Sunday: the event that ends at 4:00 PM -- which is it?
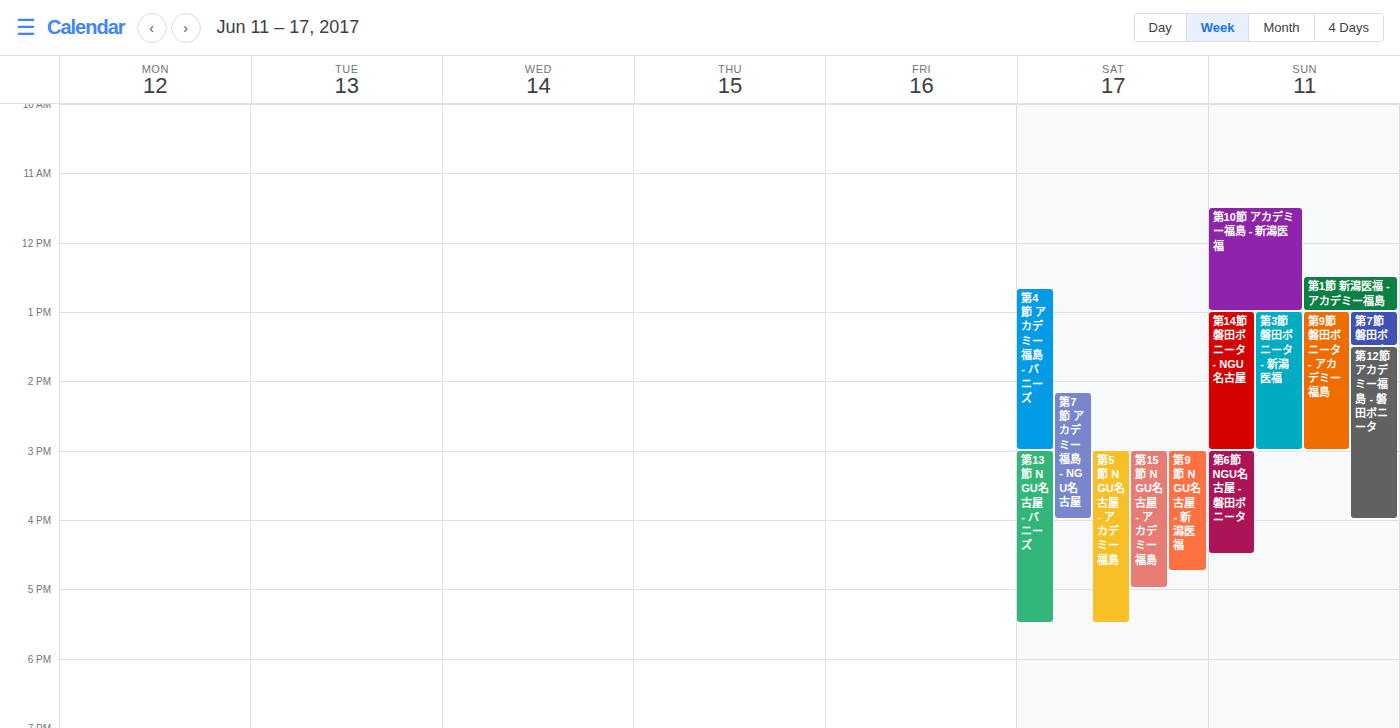
"第12節 アカデミー福島 - 磐田ボニータ"